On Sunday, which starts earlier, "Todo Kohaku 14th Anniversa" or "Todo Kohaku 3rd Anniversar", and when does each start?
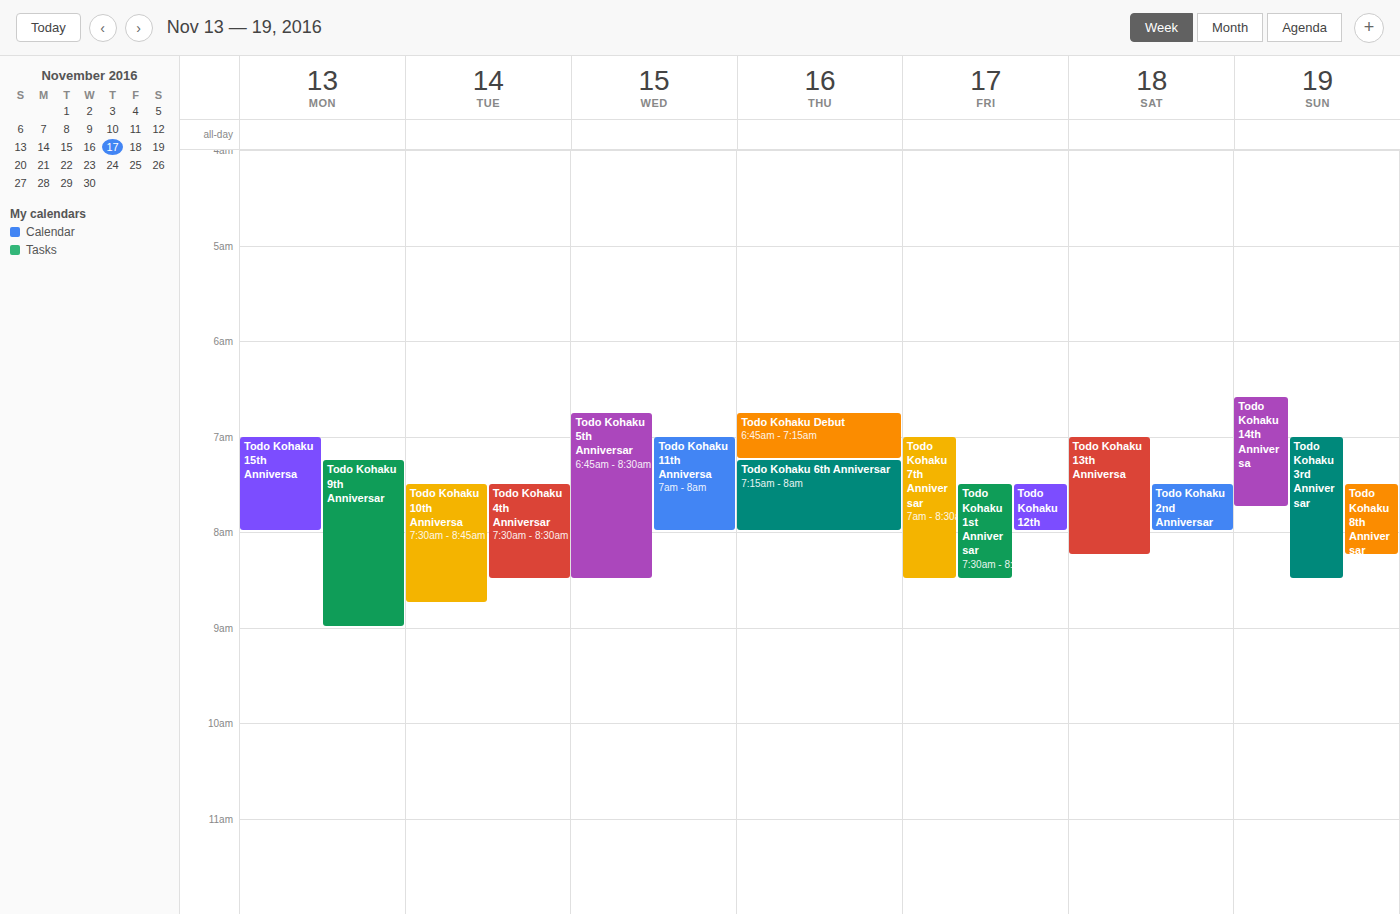
"Todo Kohaku 14th Anniversa" 6:35 AM; "Todo Kohaku 3rd Anniversar" 7:00 AM.